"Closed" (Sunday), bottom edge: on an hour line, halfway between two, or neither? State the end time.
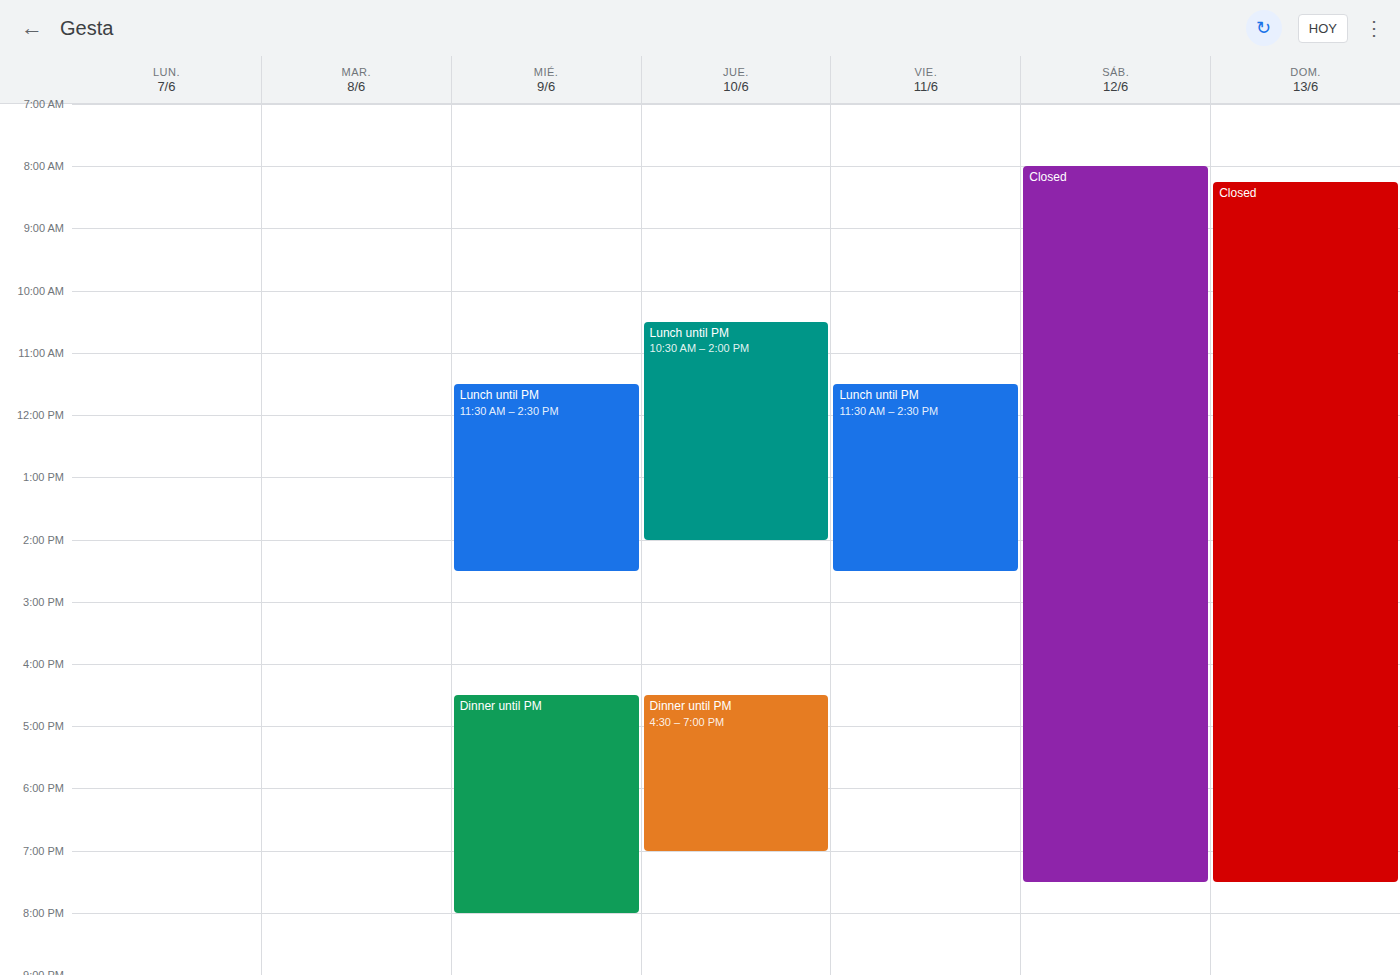
7:30 PM -- halfway between the 7 PM and 8 PM lines.